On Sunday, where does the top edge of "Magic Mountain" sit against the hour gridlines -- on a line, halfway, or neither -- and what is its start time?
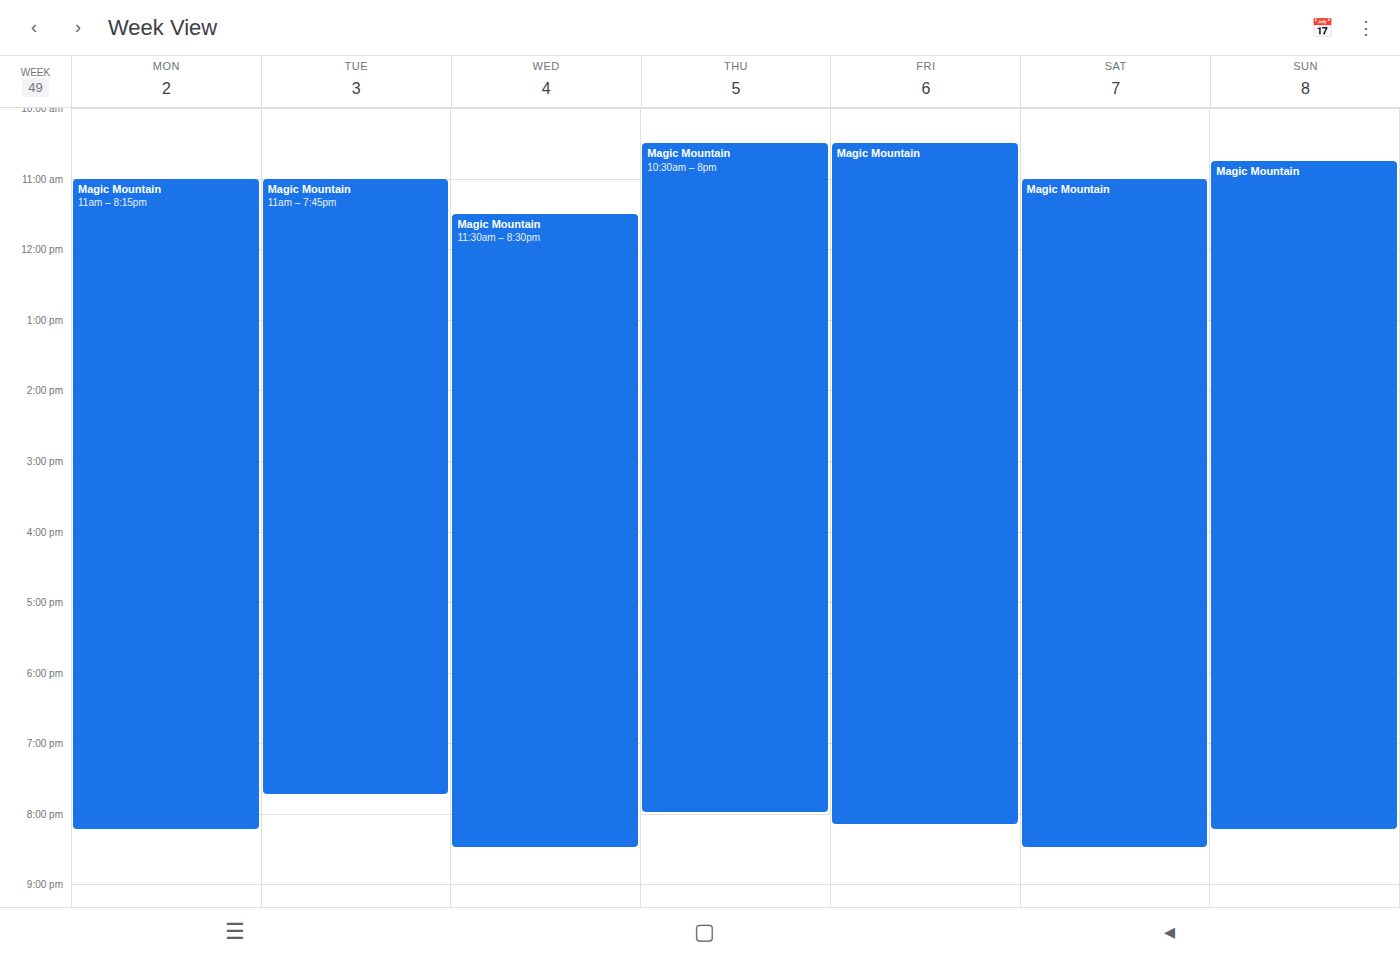
10:45 AM -- neither: three quarters of the way from the 10 AM line to the 11 AM line.